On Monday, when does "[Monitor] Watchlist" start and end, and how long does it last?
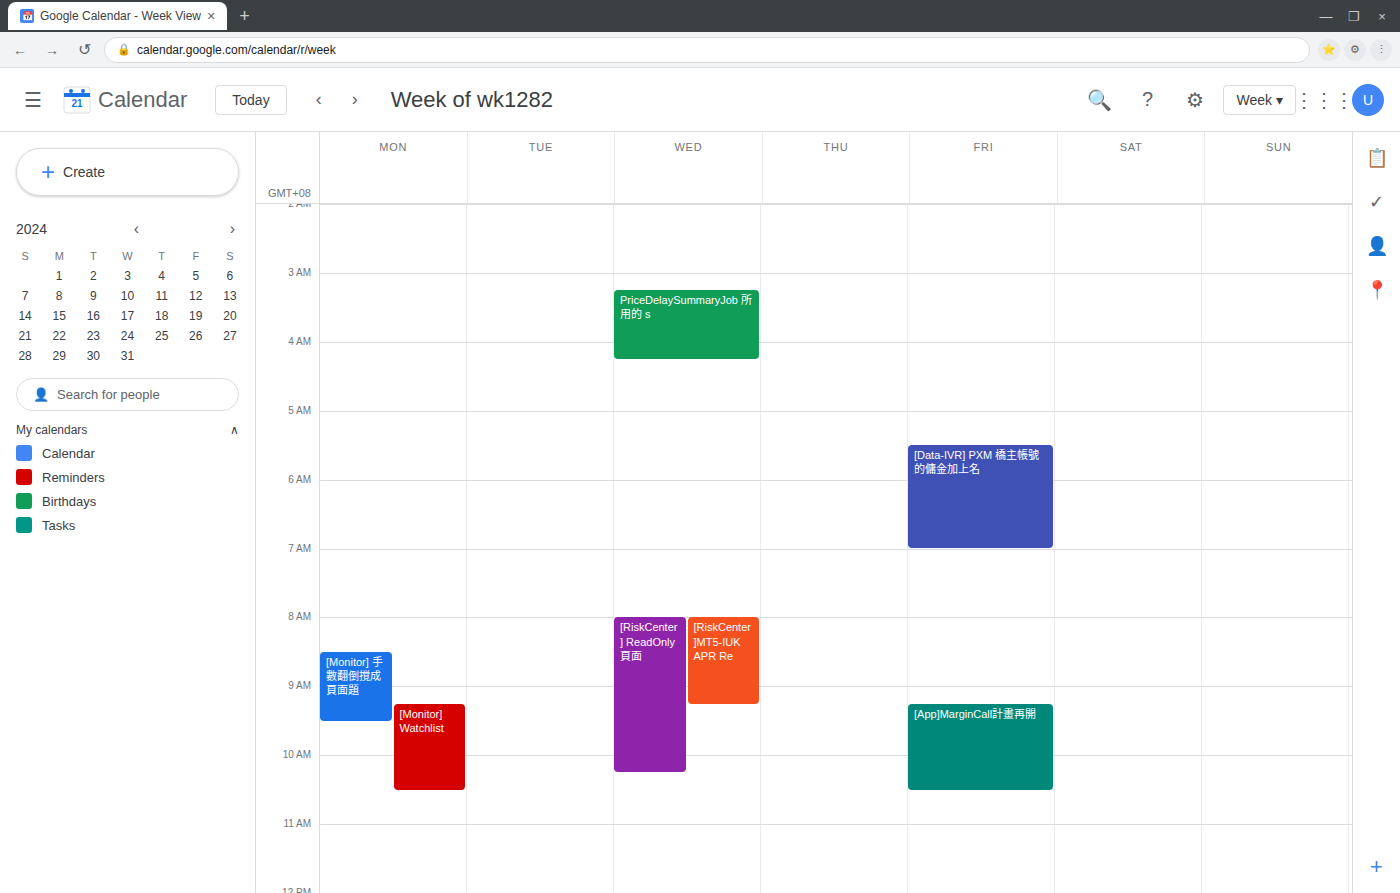
9:15 AM to 10:30 AM, 1 hour 15 minutes